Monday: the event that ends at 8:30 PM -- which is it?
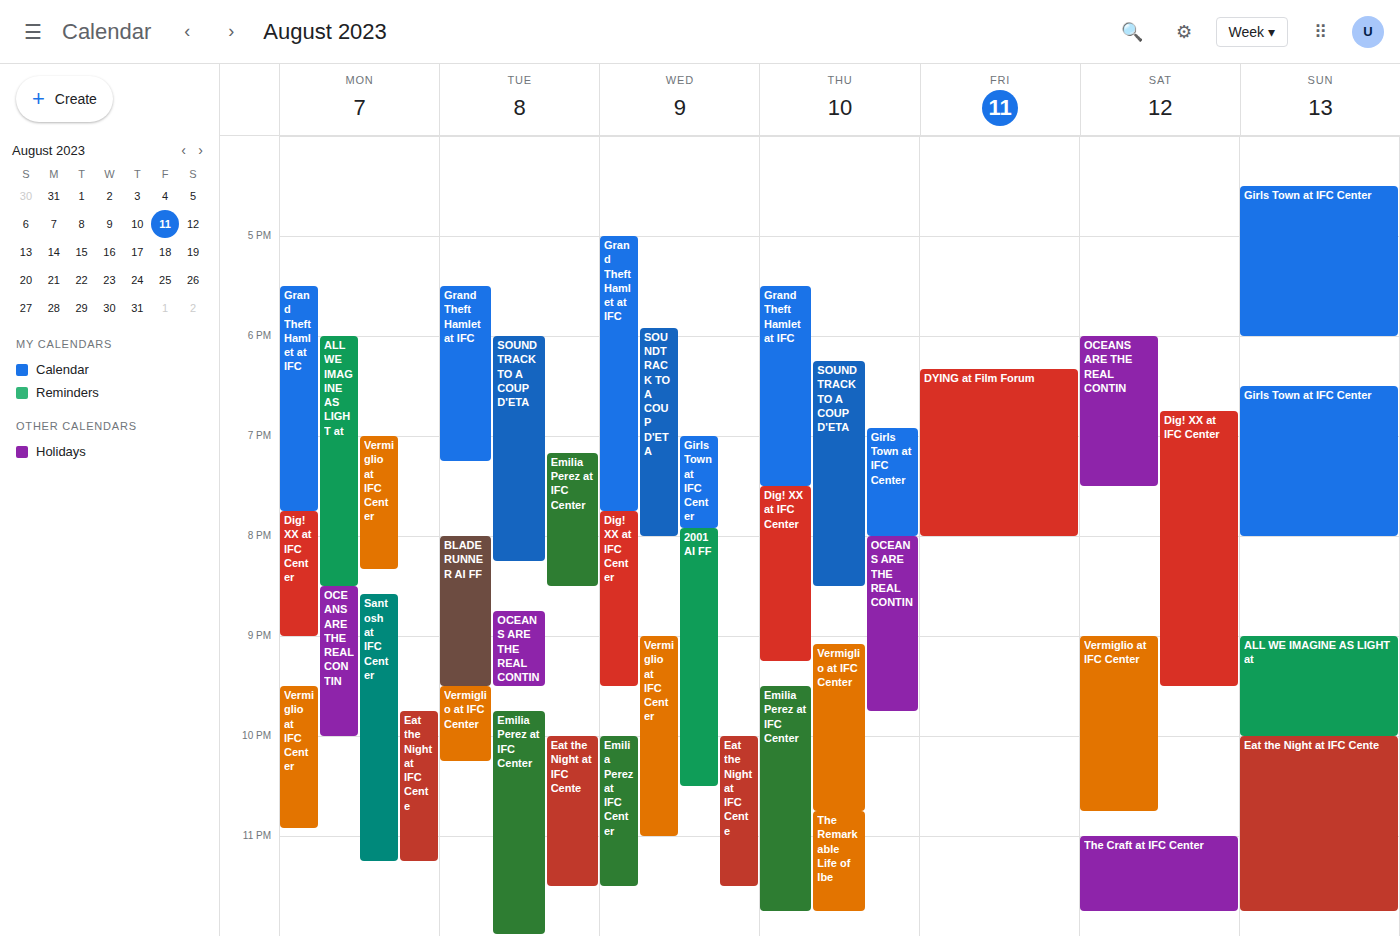
"ALL WE IMAGINE AS LIGHT at"